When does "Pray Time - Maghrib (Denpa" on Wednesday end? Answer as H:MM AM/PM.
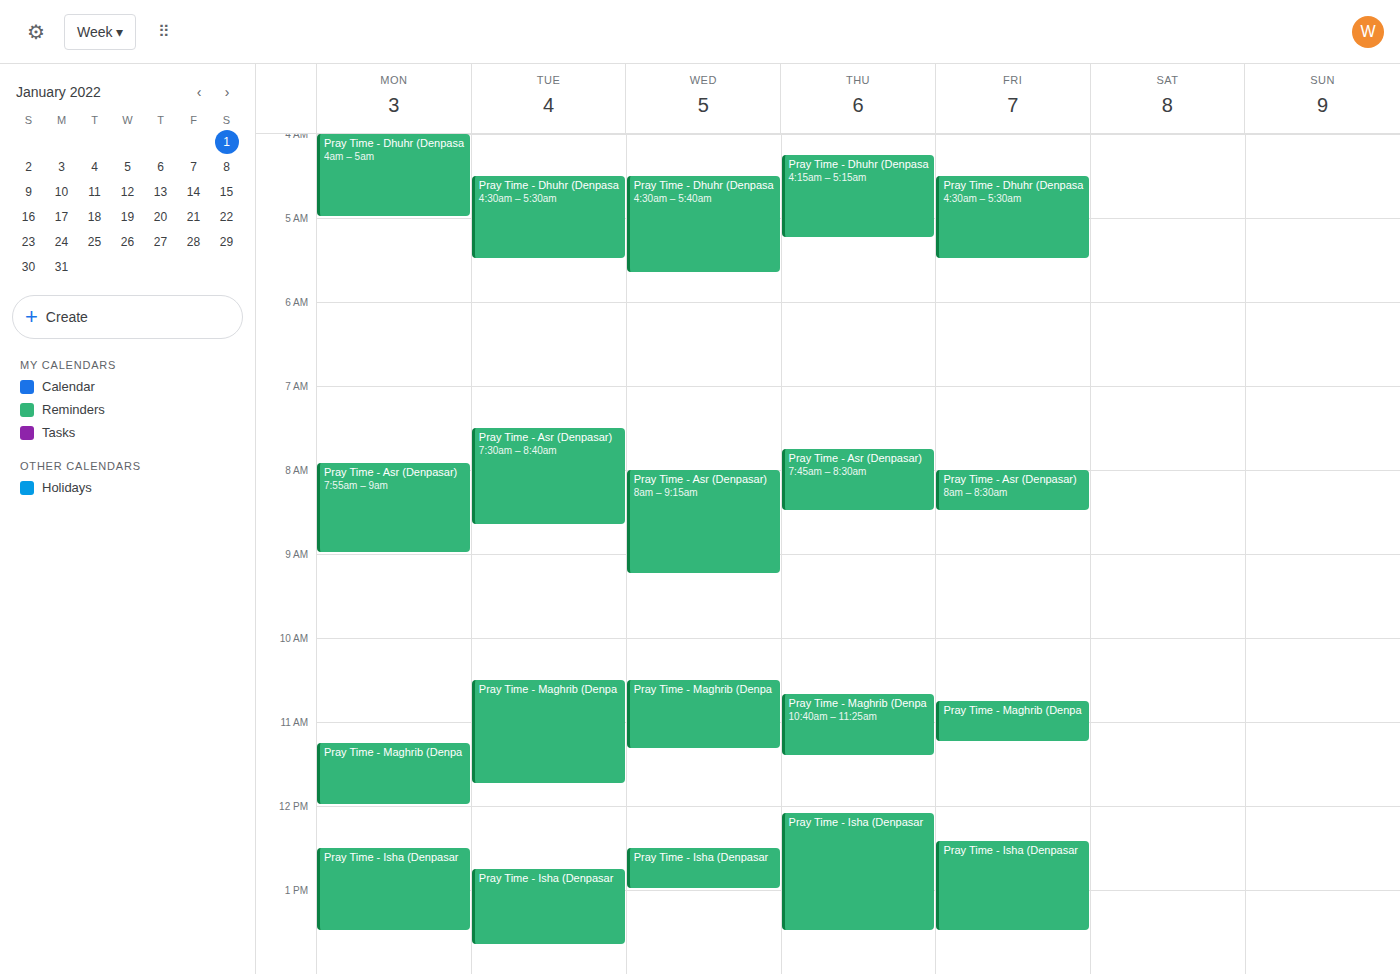
11:20 AM